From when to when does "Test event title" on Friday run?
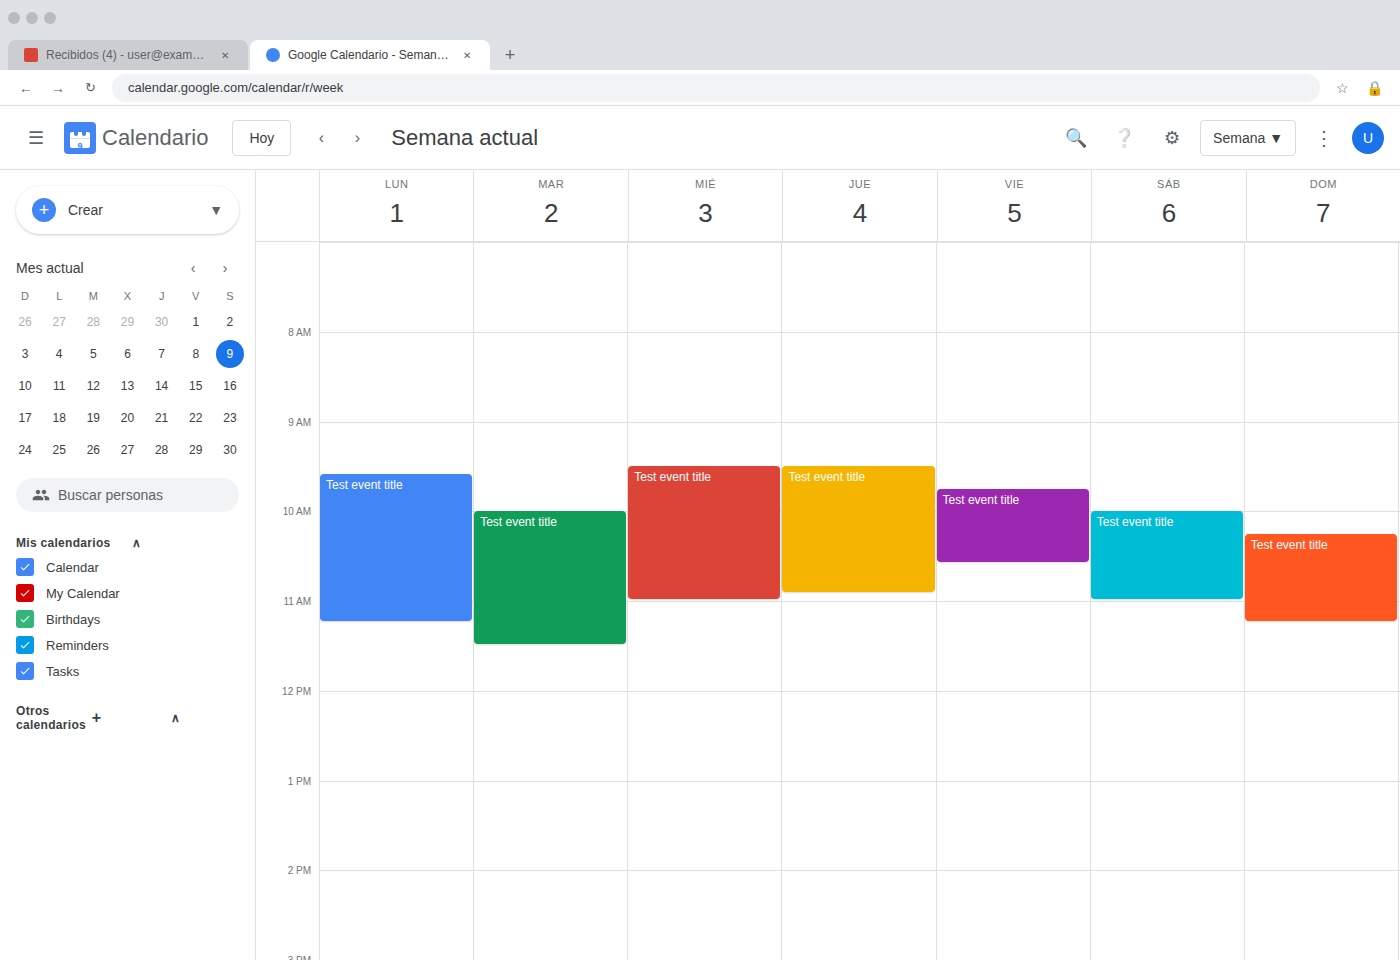
9:45 AM to 10:35 AM